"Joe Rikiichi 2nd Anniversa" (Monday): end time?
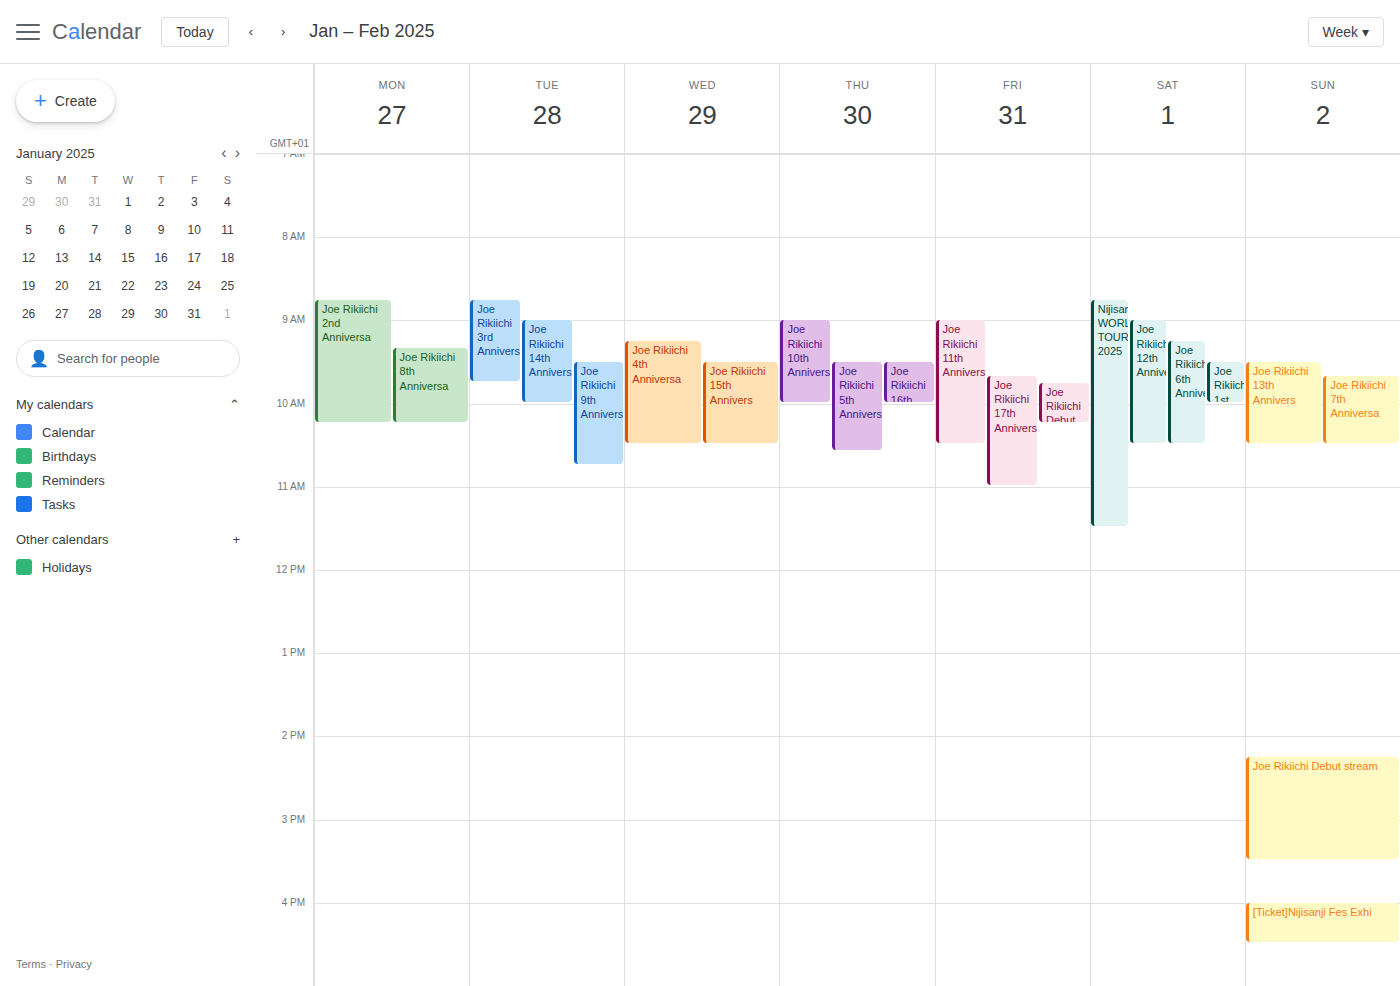
10:15 AM